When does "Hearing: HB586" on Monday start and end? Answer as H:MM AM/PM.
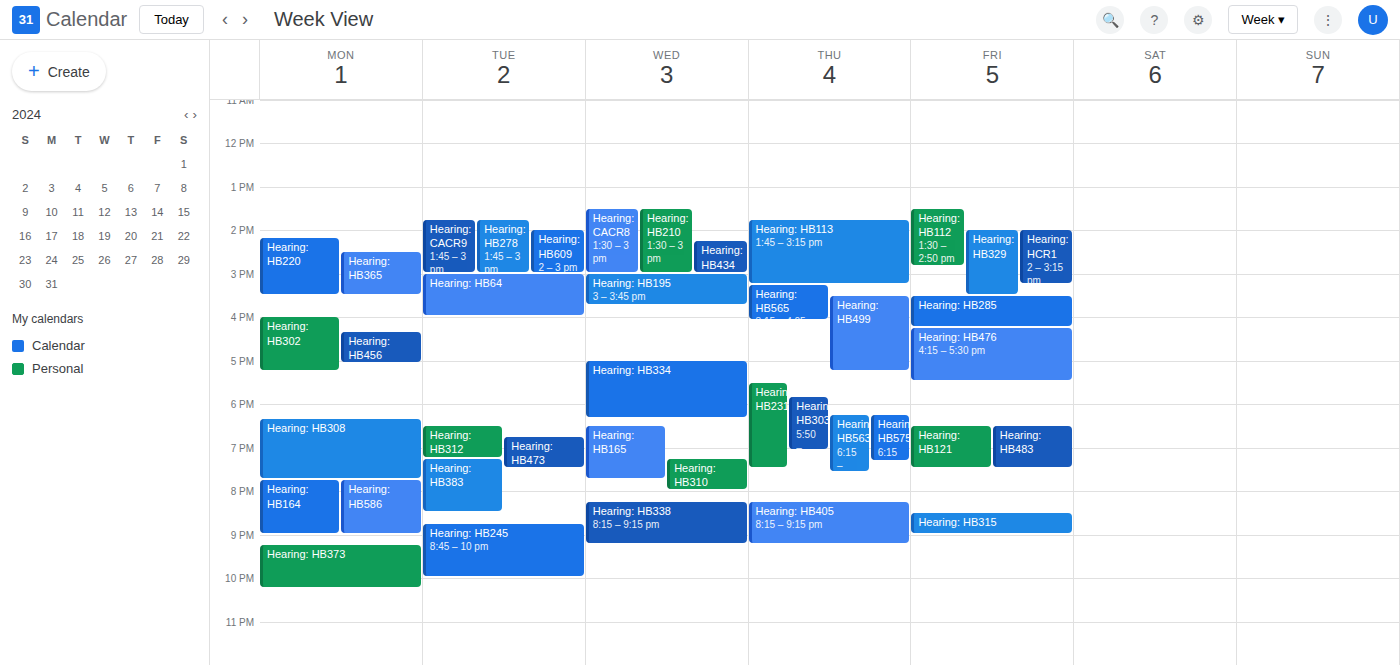
7:45 PM to 9:00 PM